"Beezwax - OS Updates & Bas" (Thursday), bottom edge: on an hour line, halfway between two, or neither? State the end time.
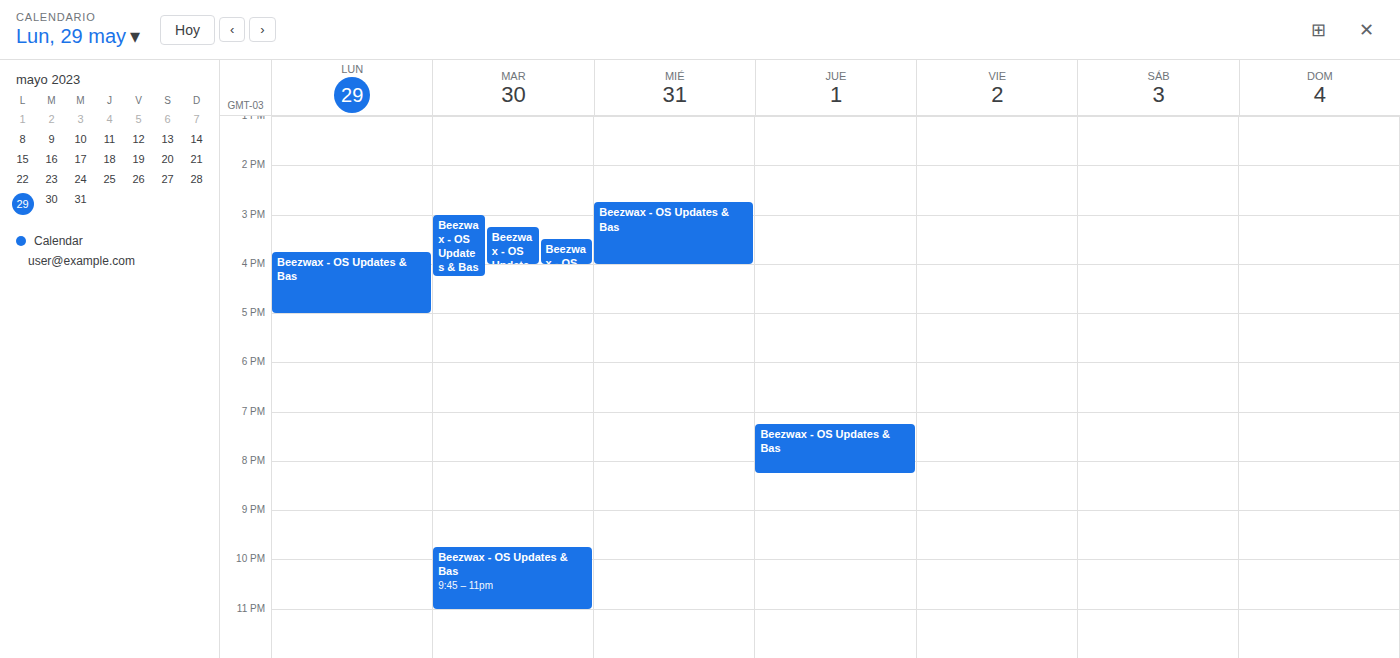
8:15 PM -- neither: a quarter of the way from the 8 PM line to the 9 PM line.